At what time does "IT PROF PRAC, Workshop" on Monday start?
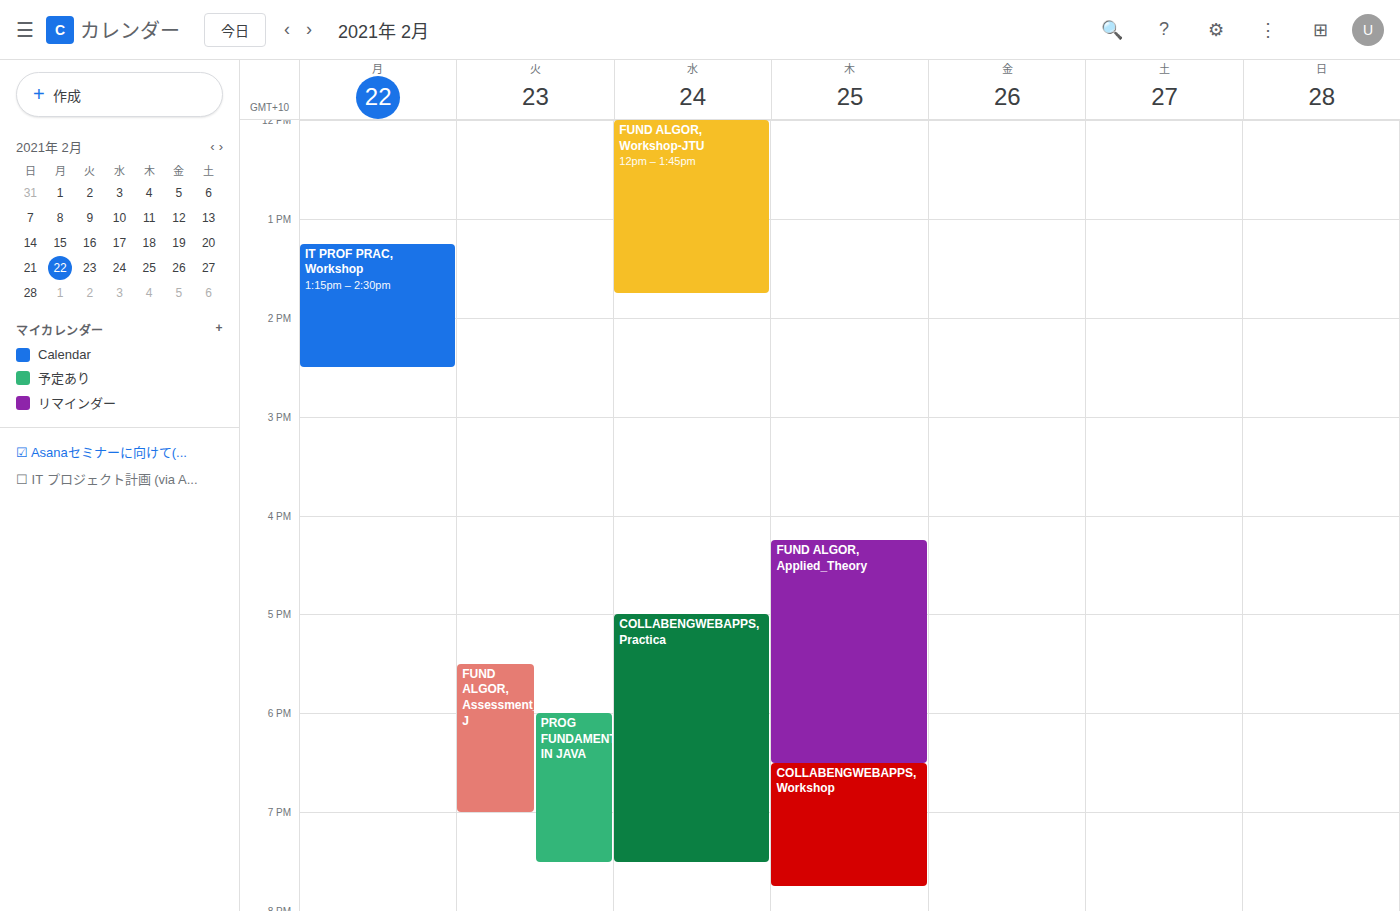
1:15 PM